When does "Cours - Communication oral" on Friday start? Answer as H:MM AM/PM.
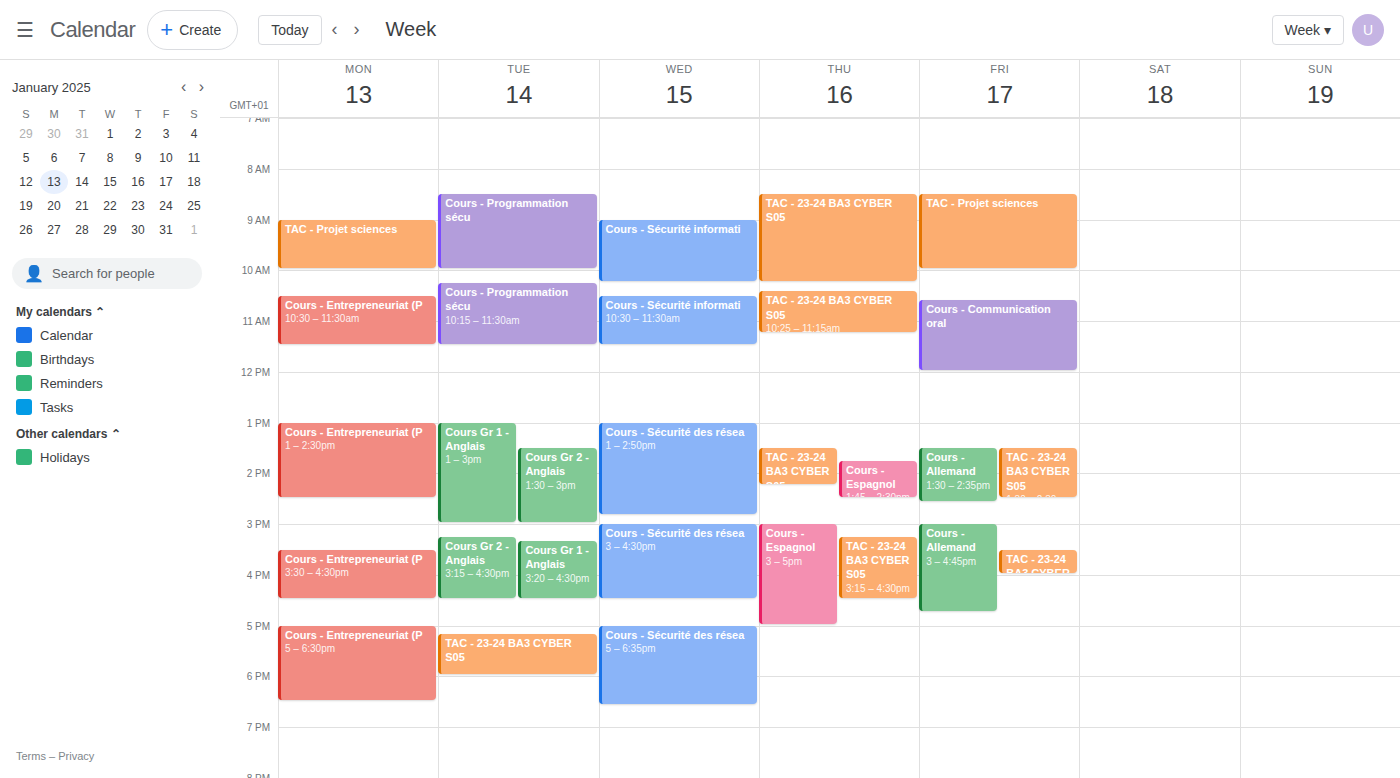
10:35 AM